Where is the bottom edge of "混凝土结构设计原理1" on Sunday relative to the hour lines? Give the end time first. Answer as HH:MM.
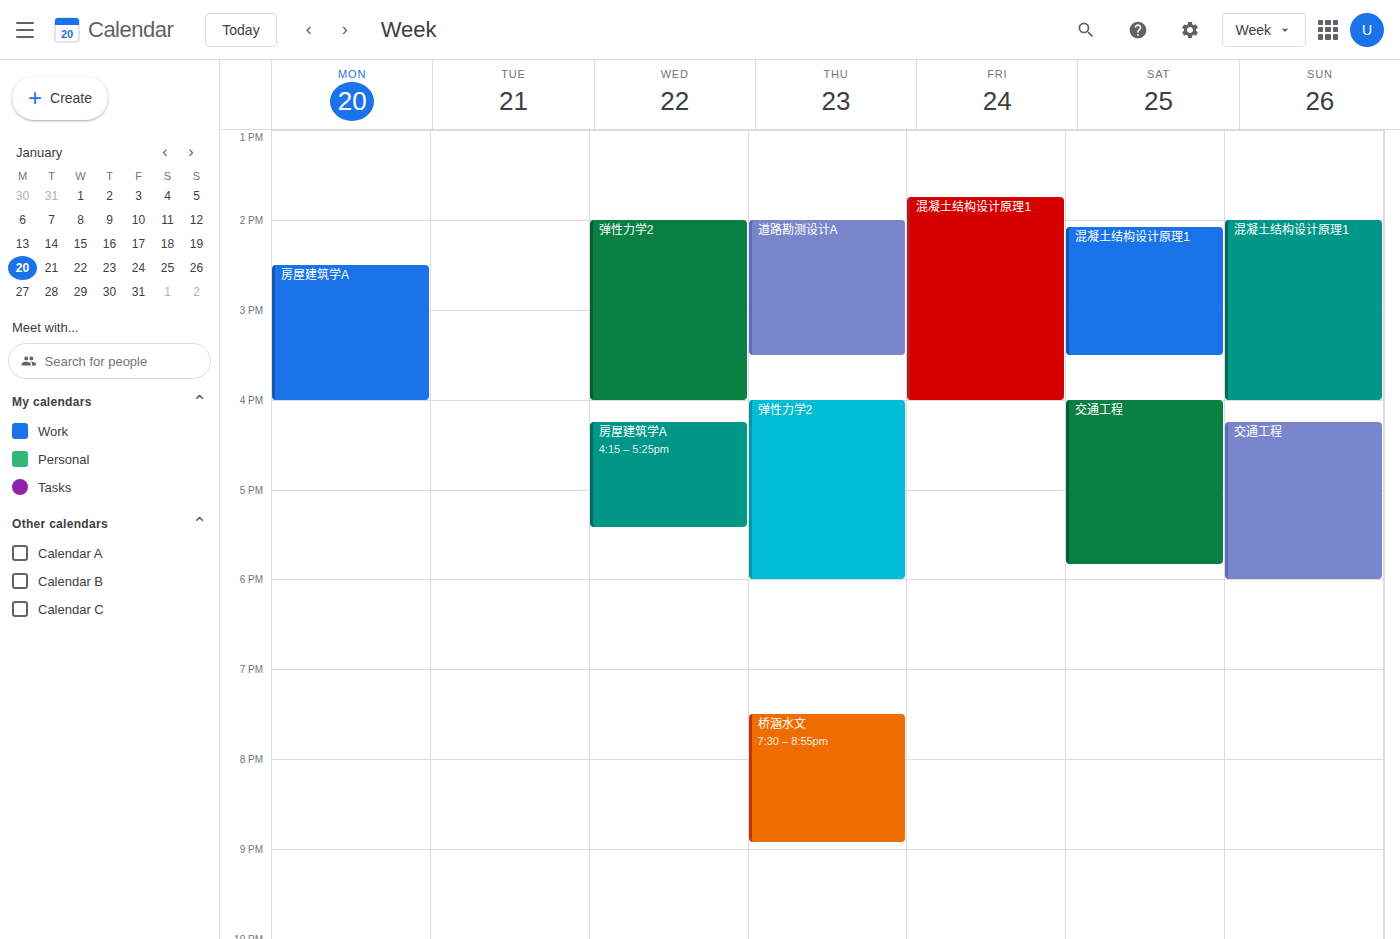
16:00 -- exactly on the 16:00 line.